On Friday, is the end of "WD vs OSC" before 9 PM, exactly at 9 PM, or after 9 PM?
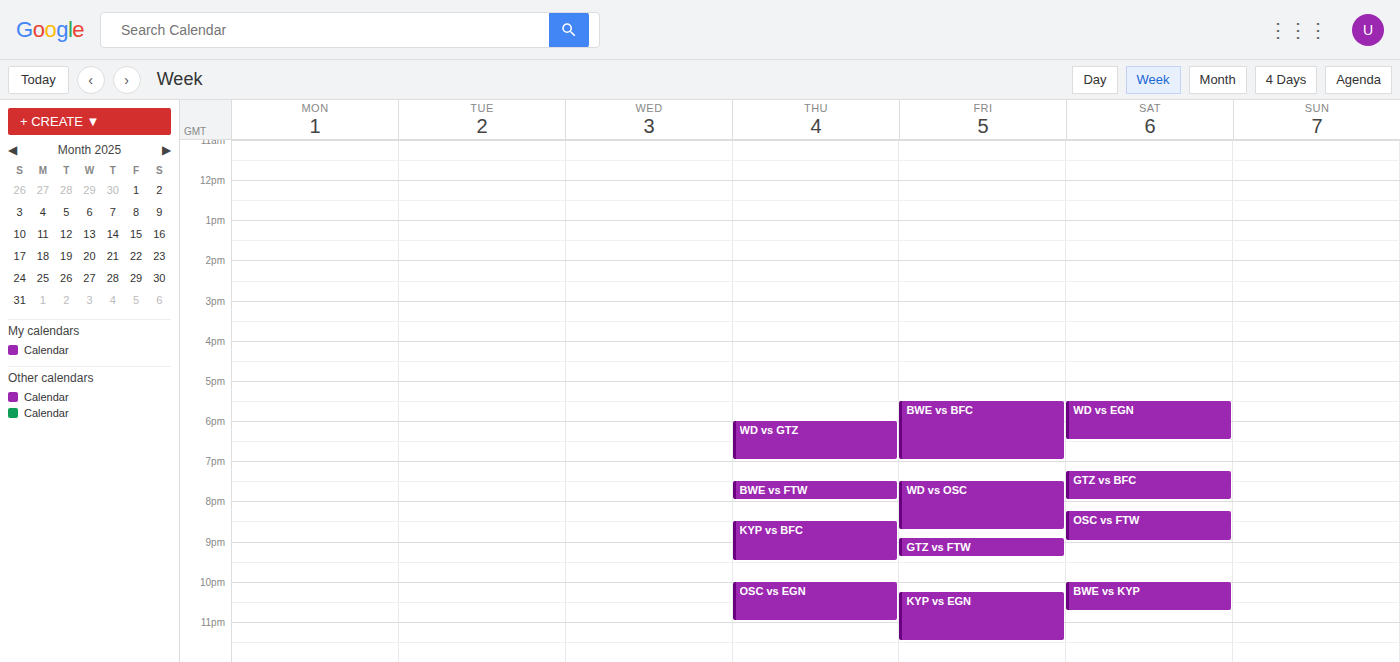
8:45 PM -- before 9 PM, 15 minutes above the 9 PM line.